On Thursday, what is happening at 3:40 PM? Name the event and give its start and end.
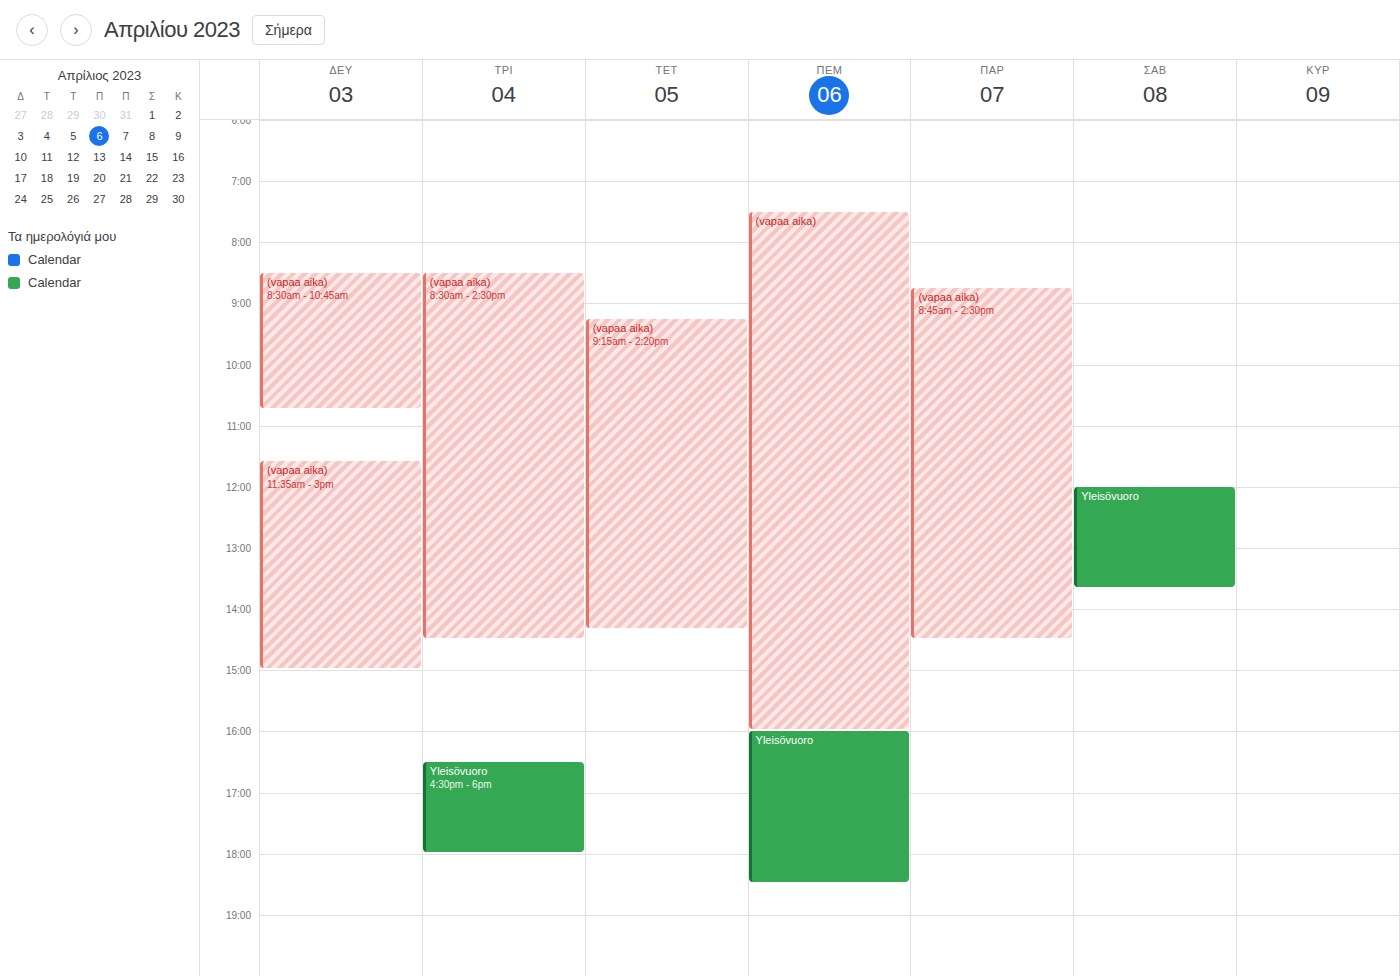
"(vapaa aika)", 7:30 AM to 4:00 PM